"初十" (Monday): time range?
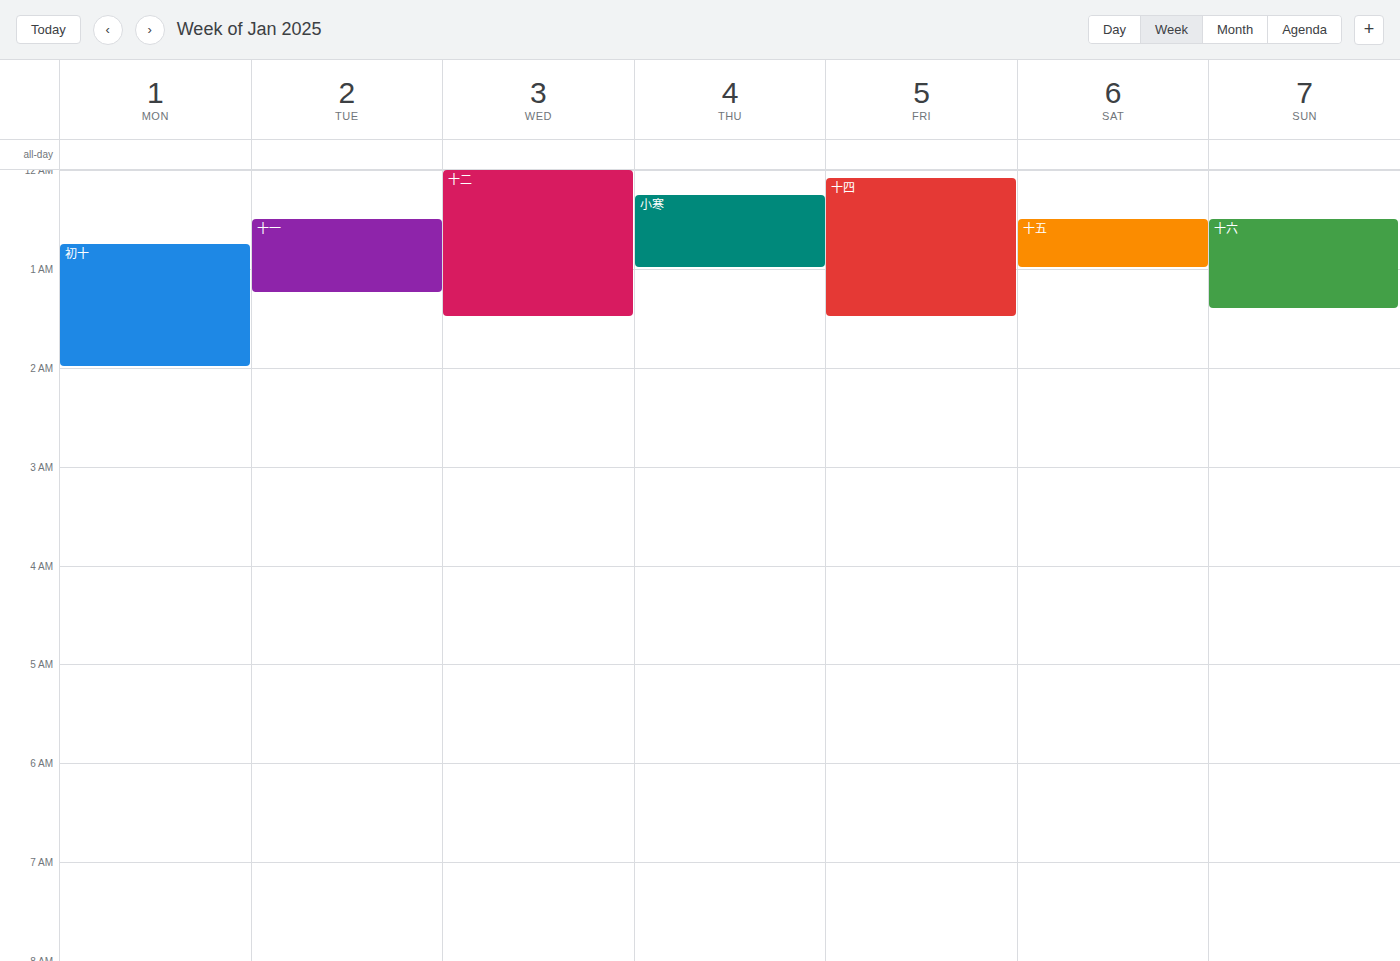
12:45 AM to 2:00 AM